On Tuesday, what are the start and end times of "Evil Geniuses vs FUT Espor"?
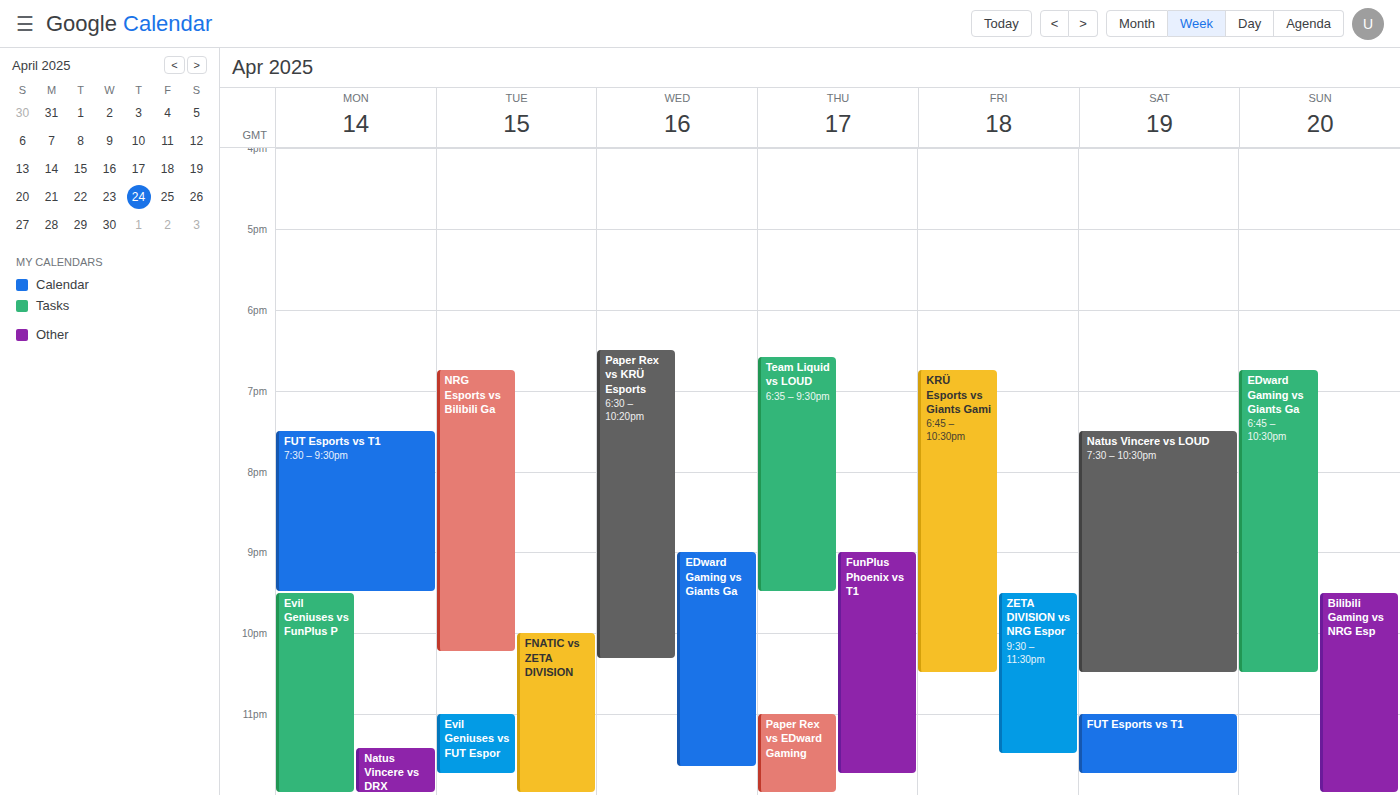
11:00 PM to 11:45 PM